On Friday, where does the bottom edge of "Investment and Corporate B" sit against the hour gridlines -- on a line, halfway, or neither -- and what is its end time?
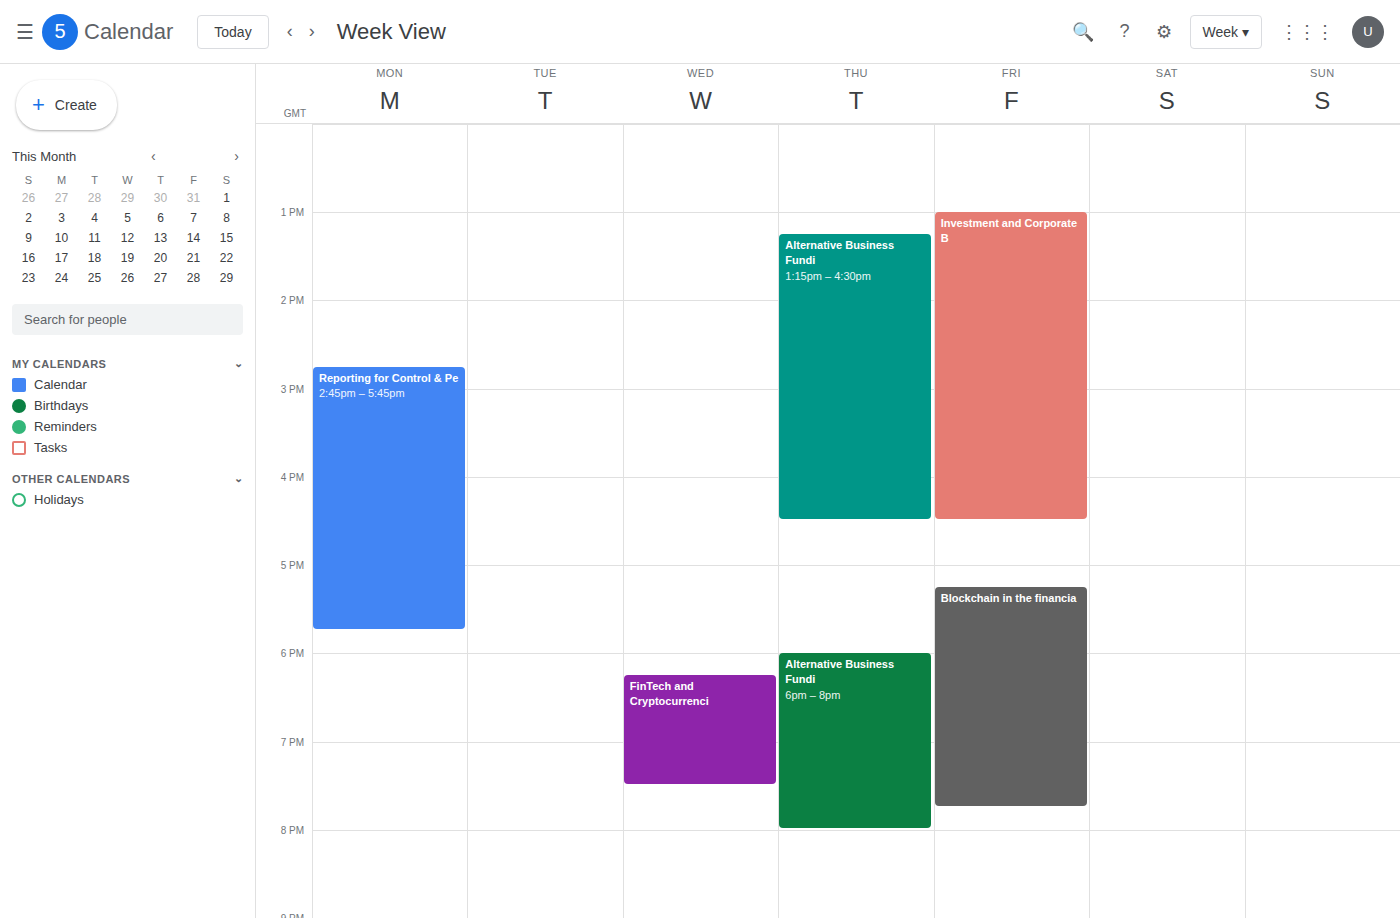
16:30 -- halfway between the 16:00 and 17:00 lines.